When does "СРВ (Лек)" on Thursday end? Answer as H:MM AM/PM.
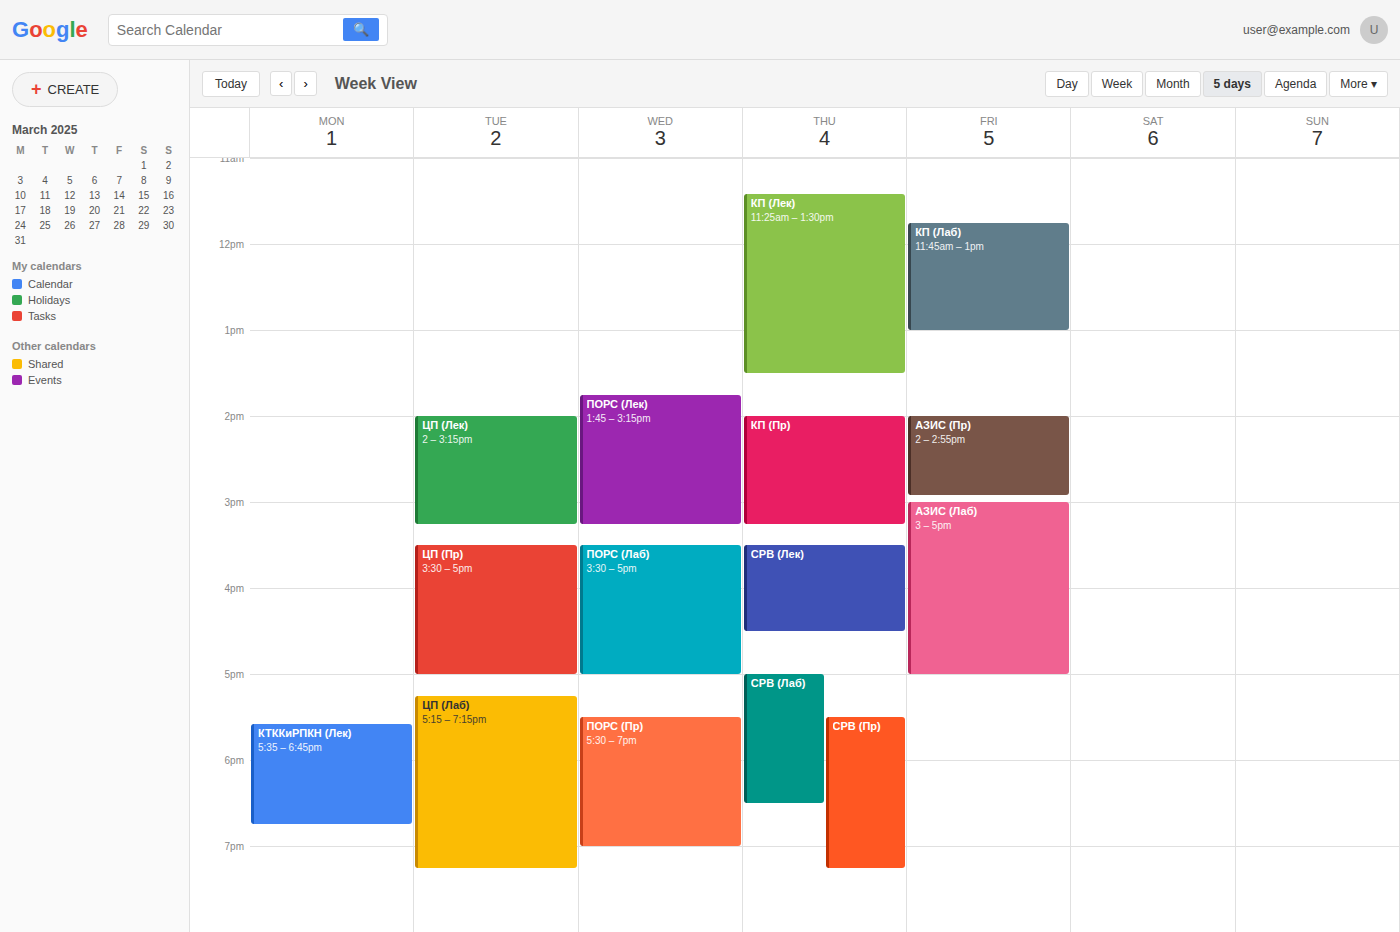
4:30 PM